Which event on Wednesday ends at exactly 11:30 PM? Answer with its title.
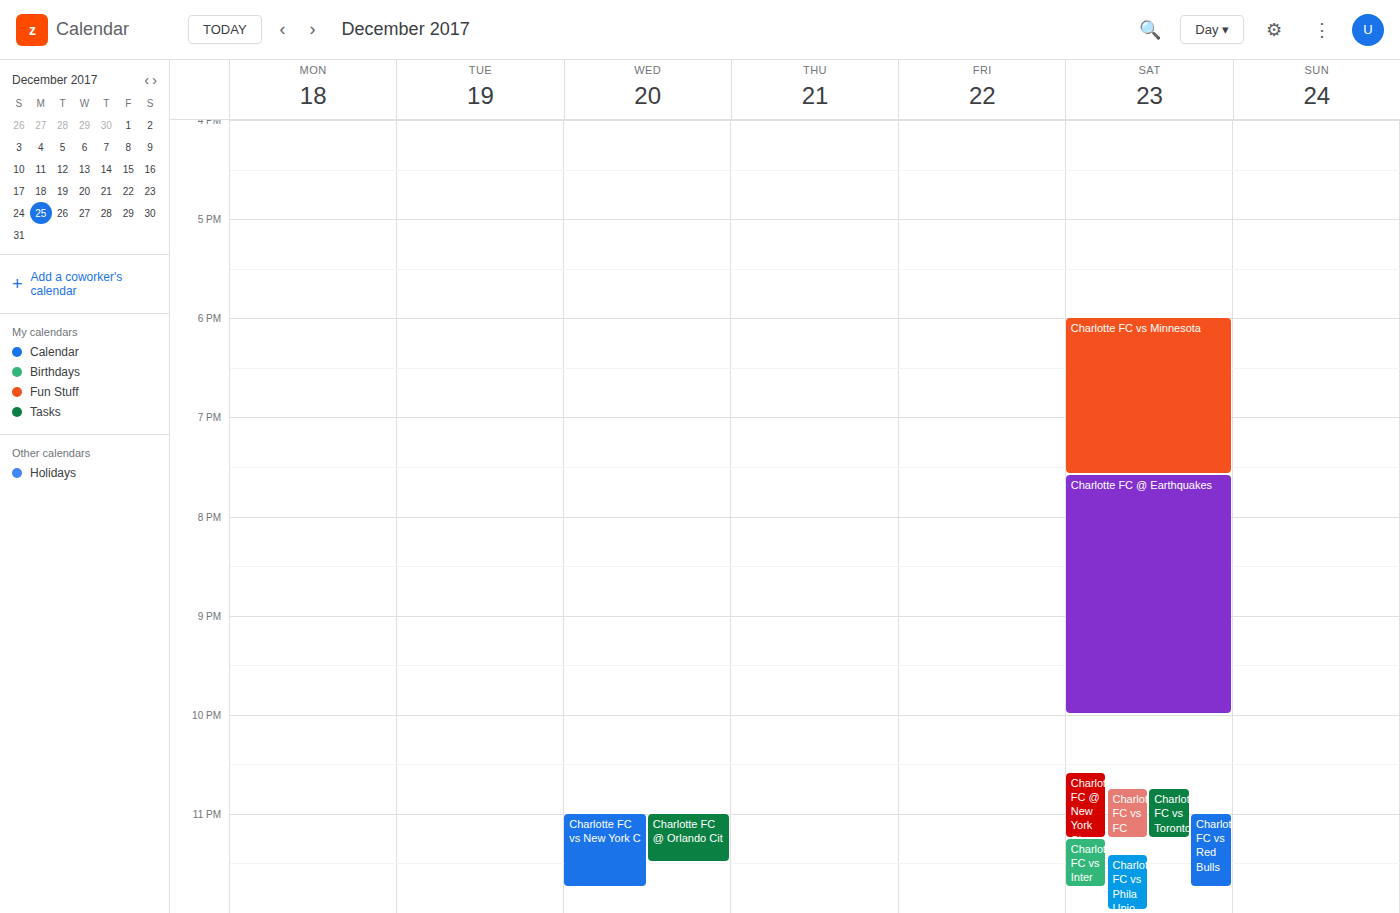
"Charlotte FC @ Orlando Cit"